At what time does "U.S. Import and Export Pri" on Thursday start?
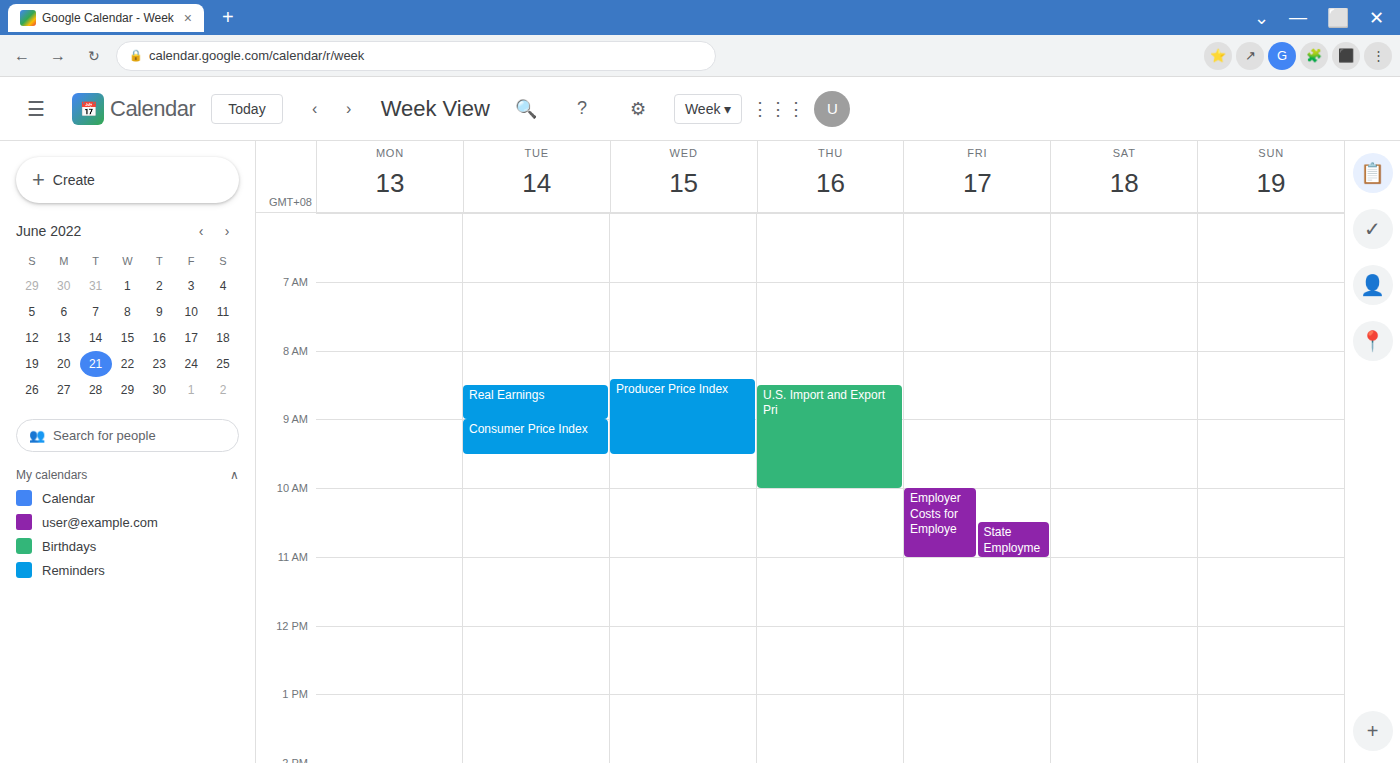
8:30 AM